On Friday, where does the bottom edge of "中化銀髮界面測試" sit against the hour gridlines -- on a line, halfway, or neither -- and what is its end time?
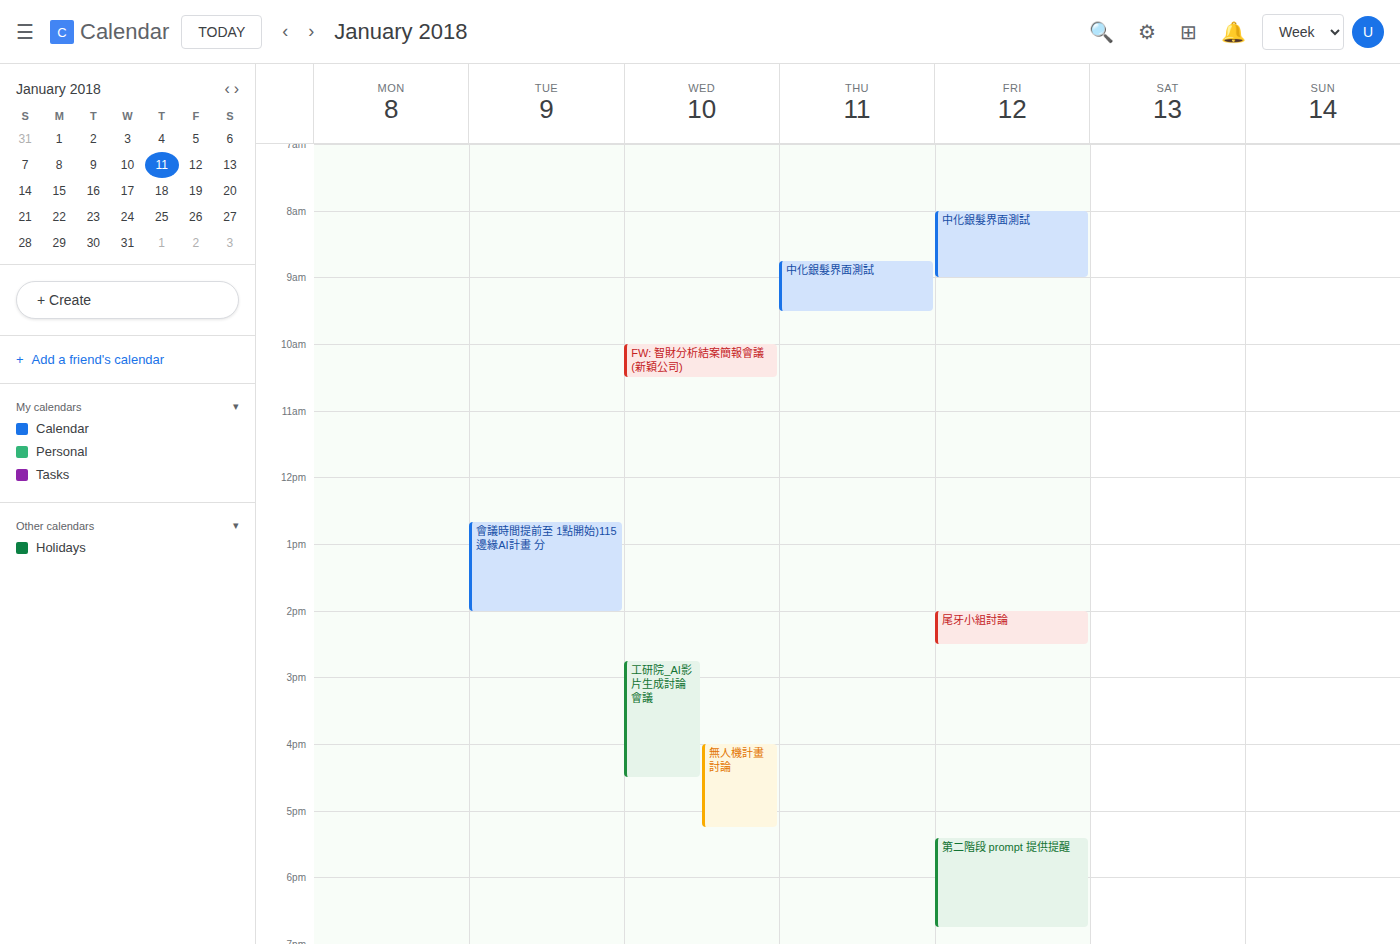
9:00 AM -- exactly on the 9 AM line.